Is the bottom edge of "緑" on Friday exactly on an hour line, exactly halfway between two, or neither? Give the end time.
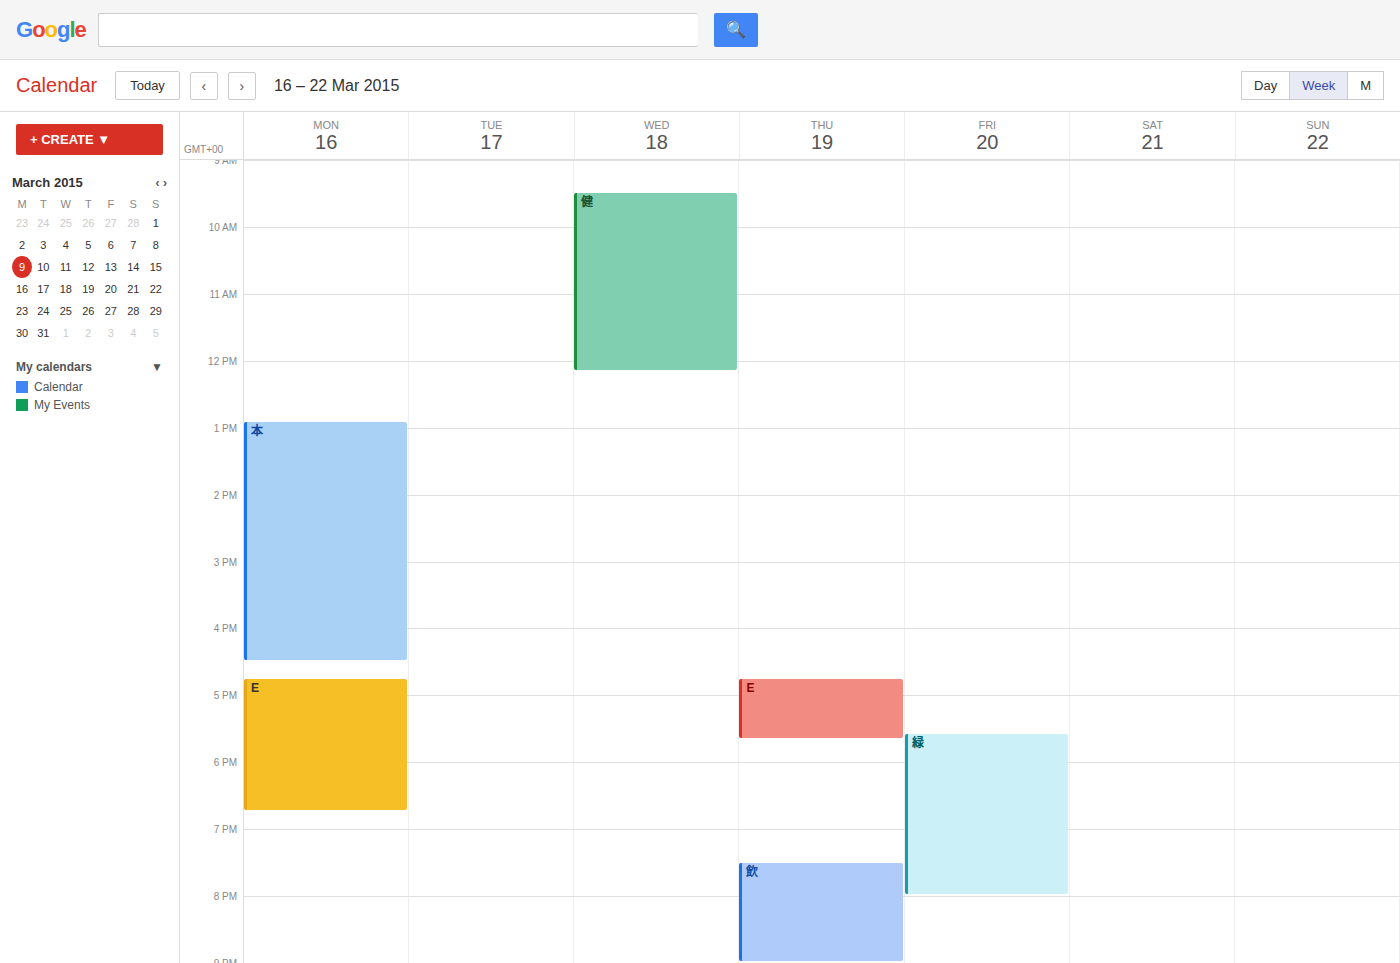
8:00 PM -- exactly on the 8 PM line.